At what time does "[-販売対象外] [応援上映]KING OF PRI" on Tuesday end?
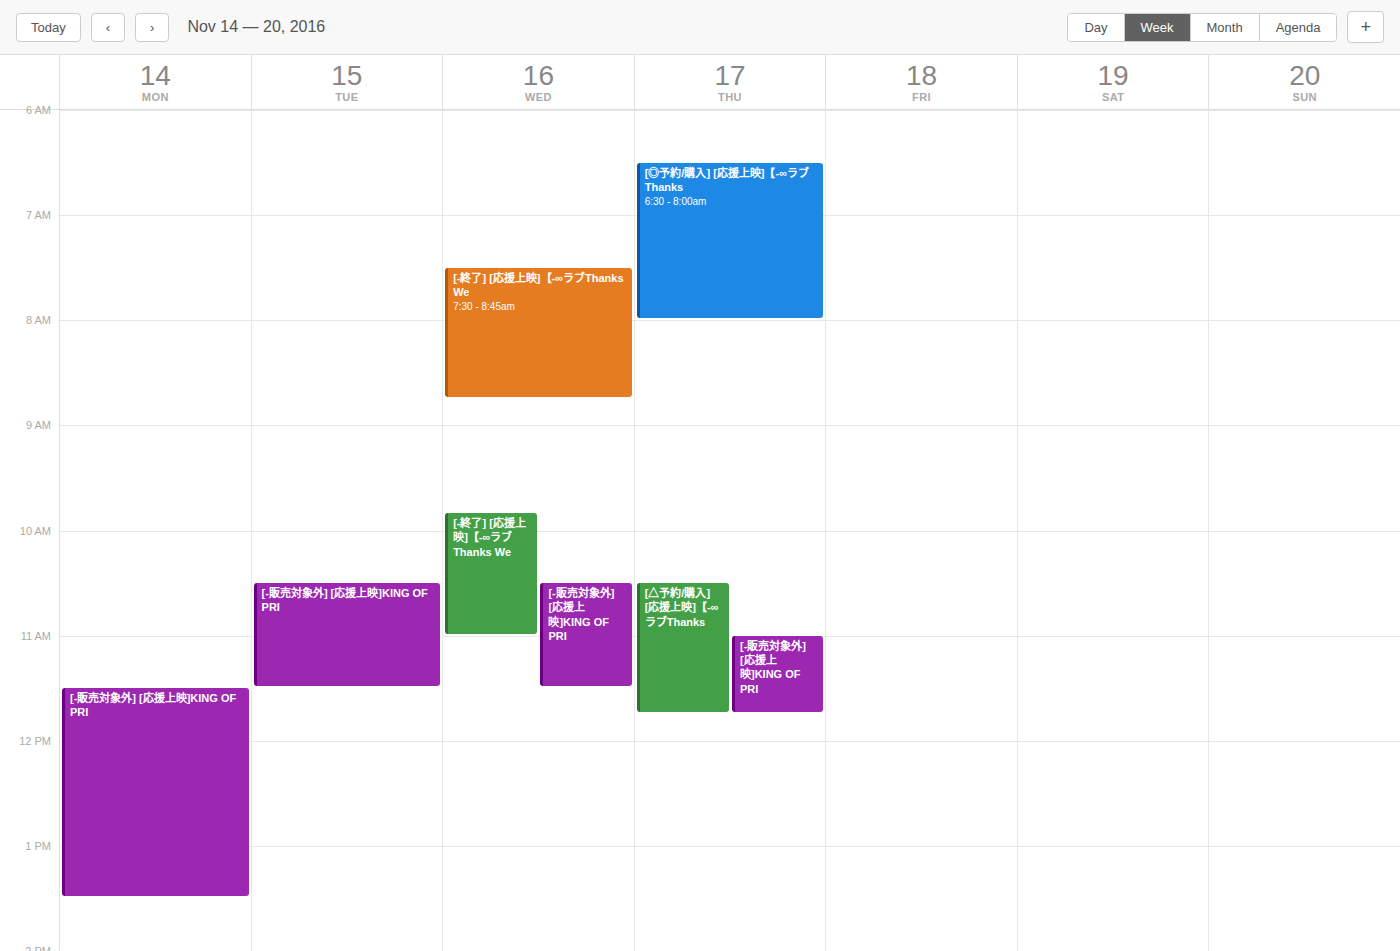
11:30 AM